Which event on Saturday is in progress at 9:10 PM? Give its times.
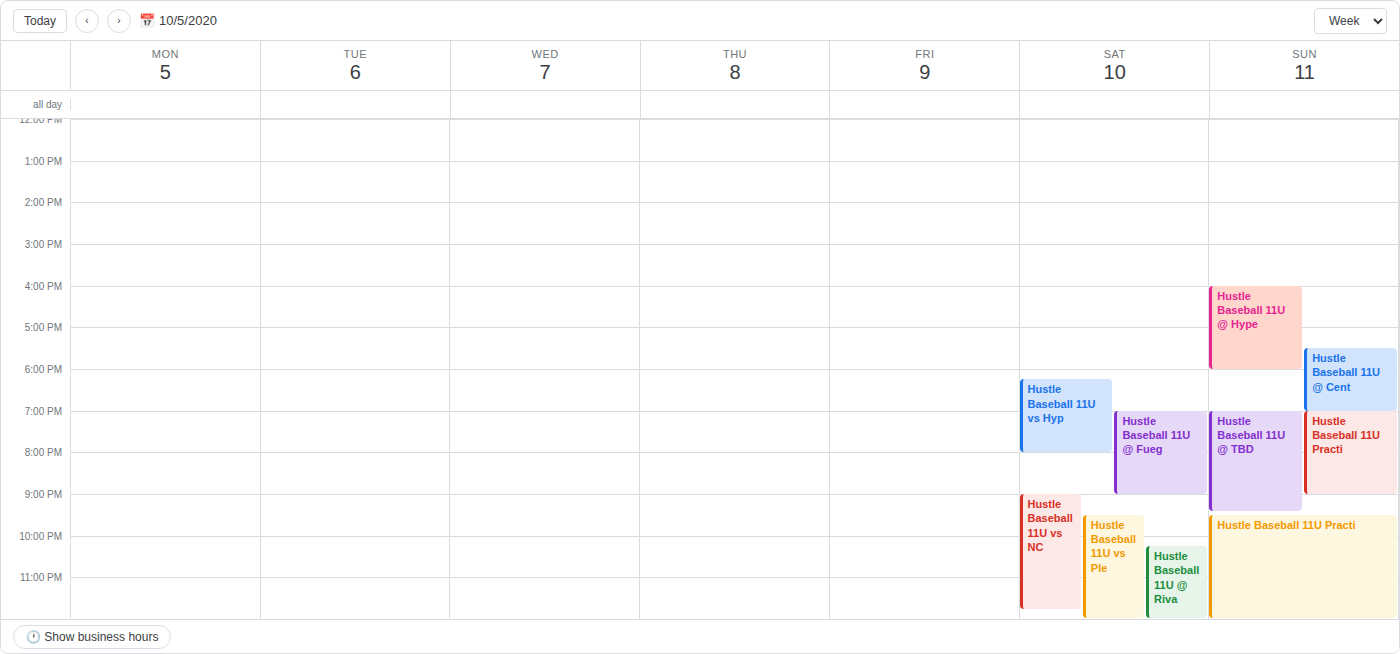
"Hustle Baseball 11U vs NC", 9:00 PM to 11:45 PM